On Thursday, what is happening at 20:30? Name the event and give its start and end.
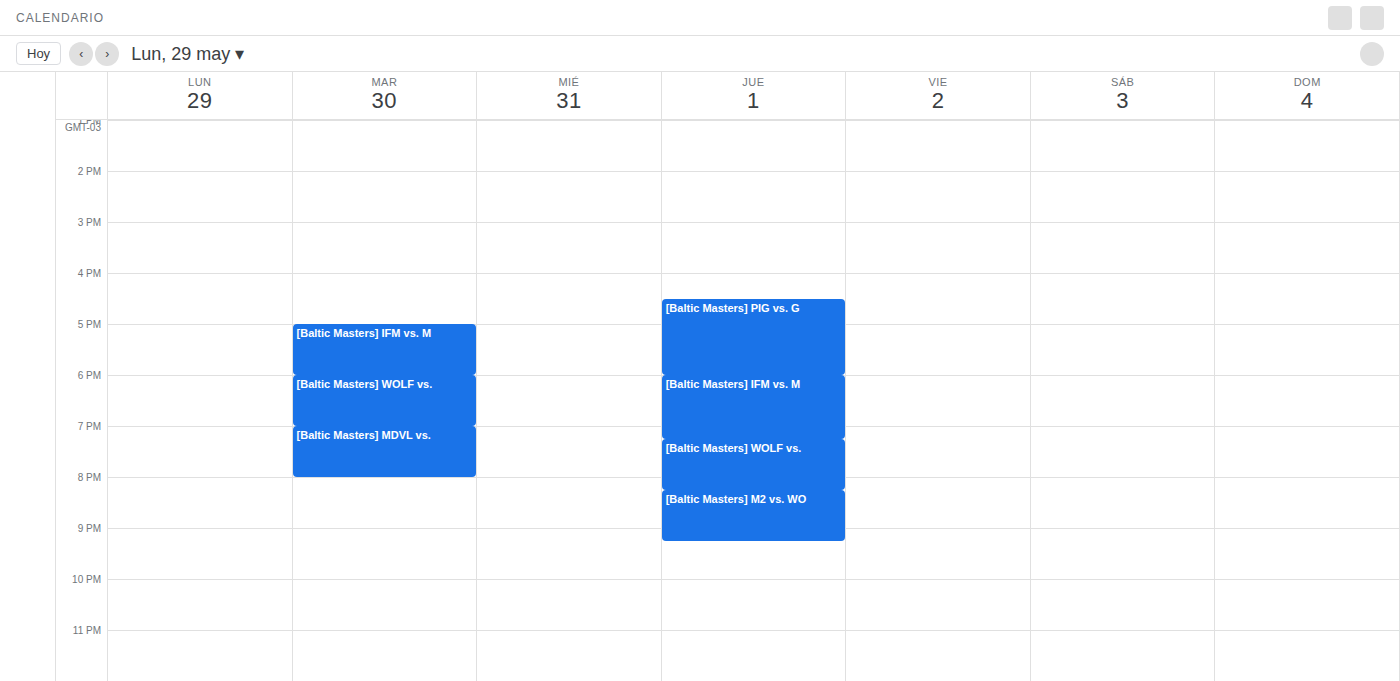
"[Baltic Masters] M2 vs. WO", 20:15 to 21:15